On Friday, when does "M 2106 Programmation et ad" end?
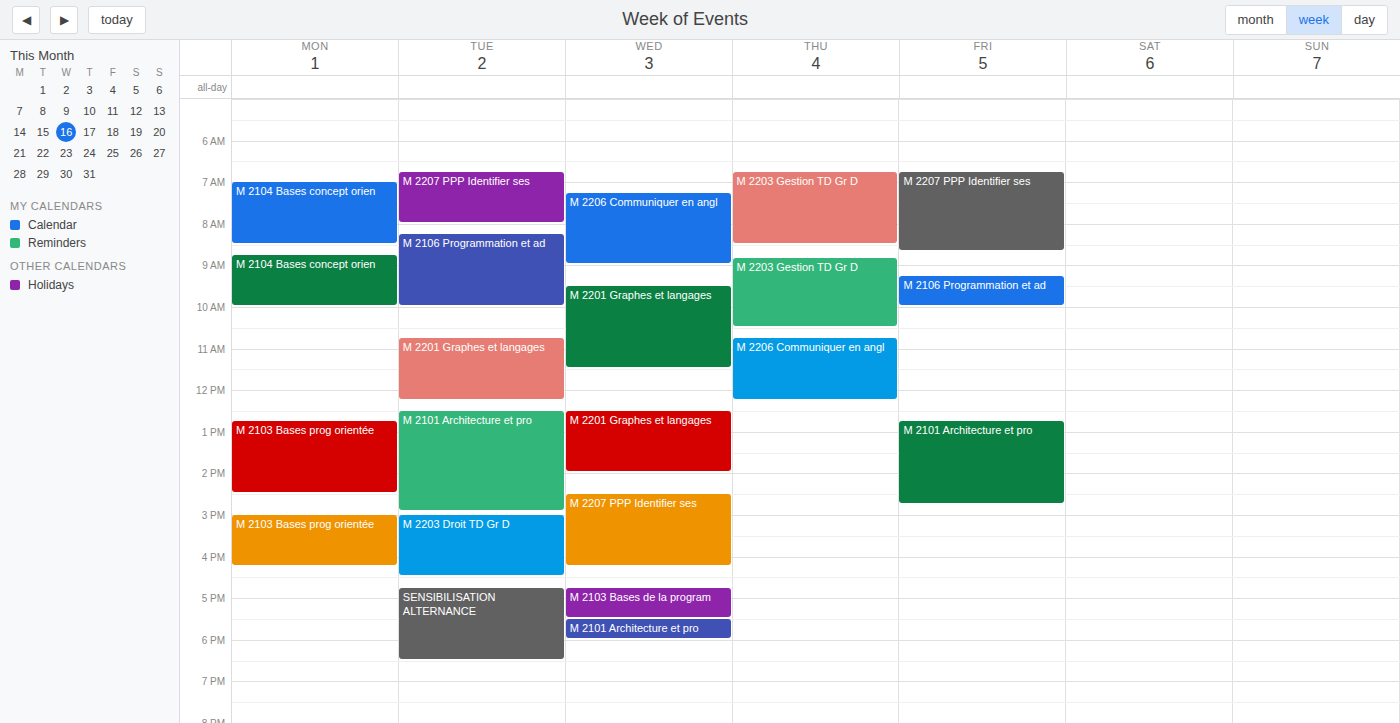
10:00 AM